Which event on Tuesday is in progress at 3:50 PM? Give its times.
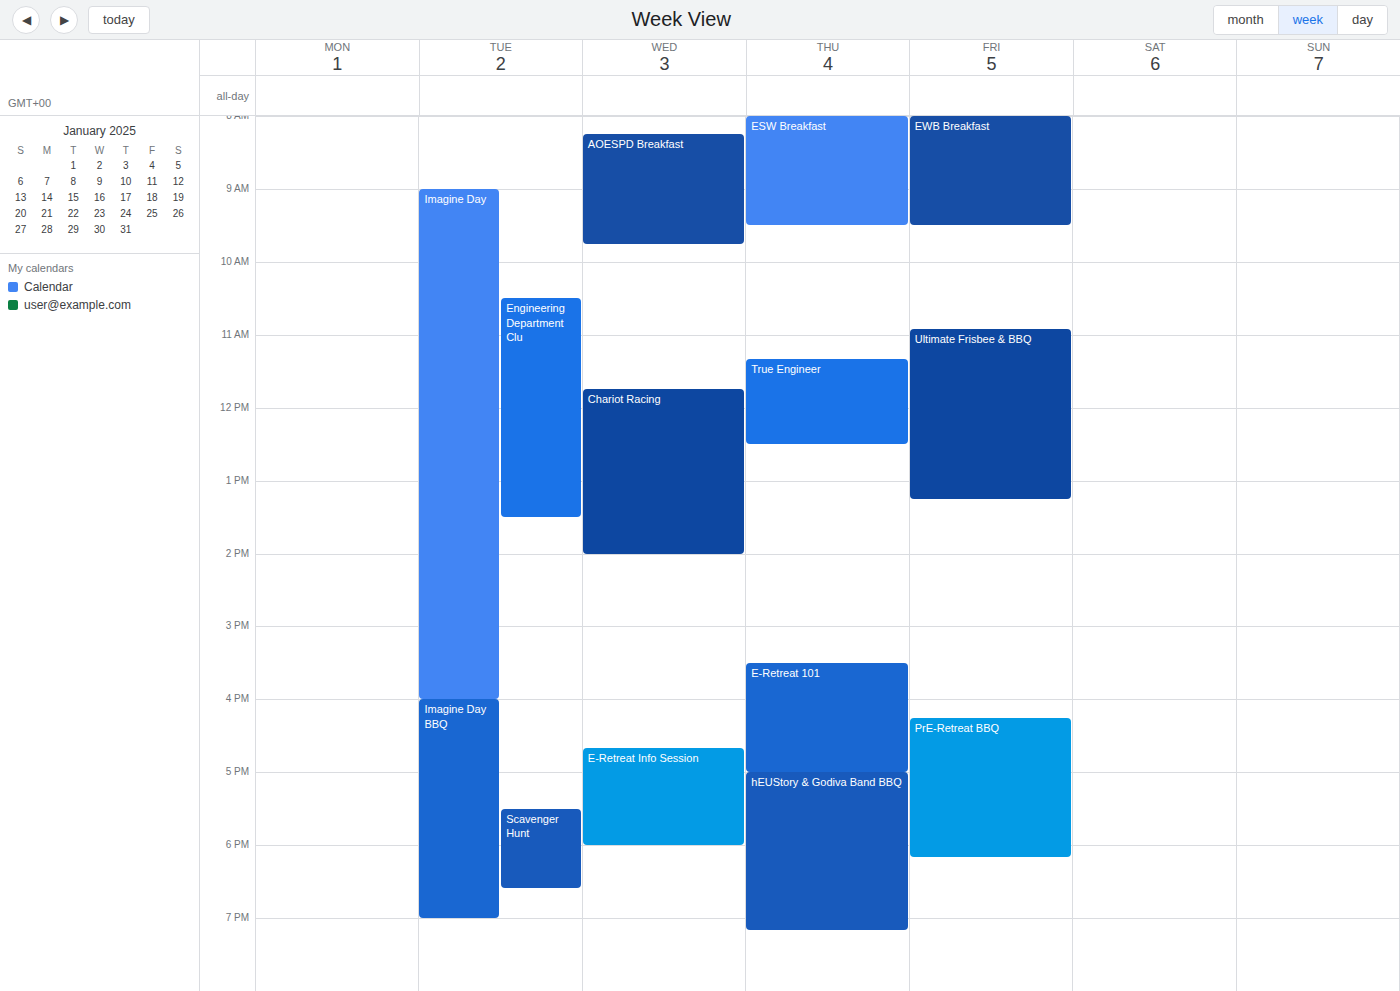
"Imagine Day", 9:00 AM to 4:00 PM